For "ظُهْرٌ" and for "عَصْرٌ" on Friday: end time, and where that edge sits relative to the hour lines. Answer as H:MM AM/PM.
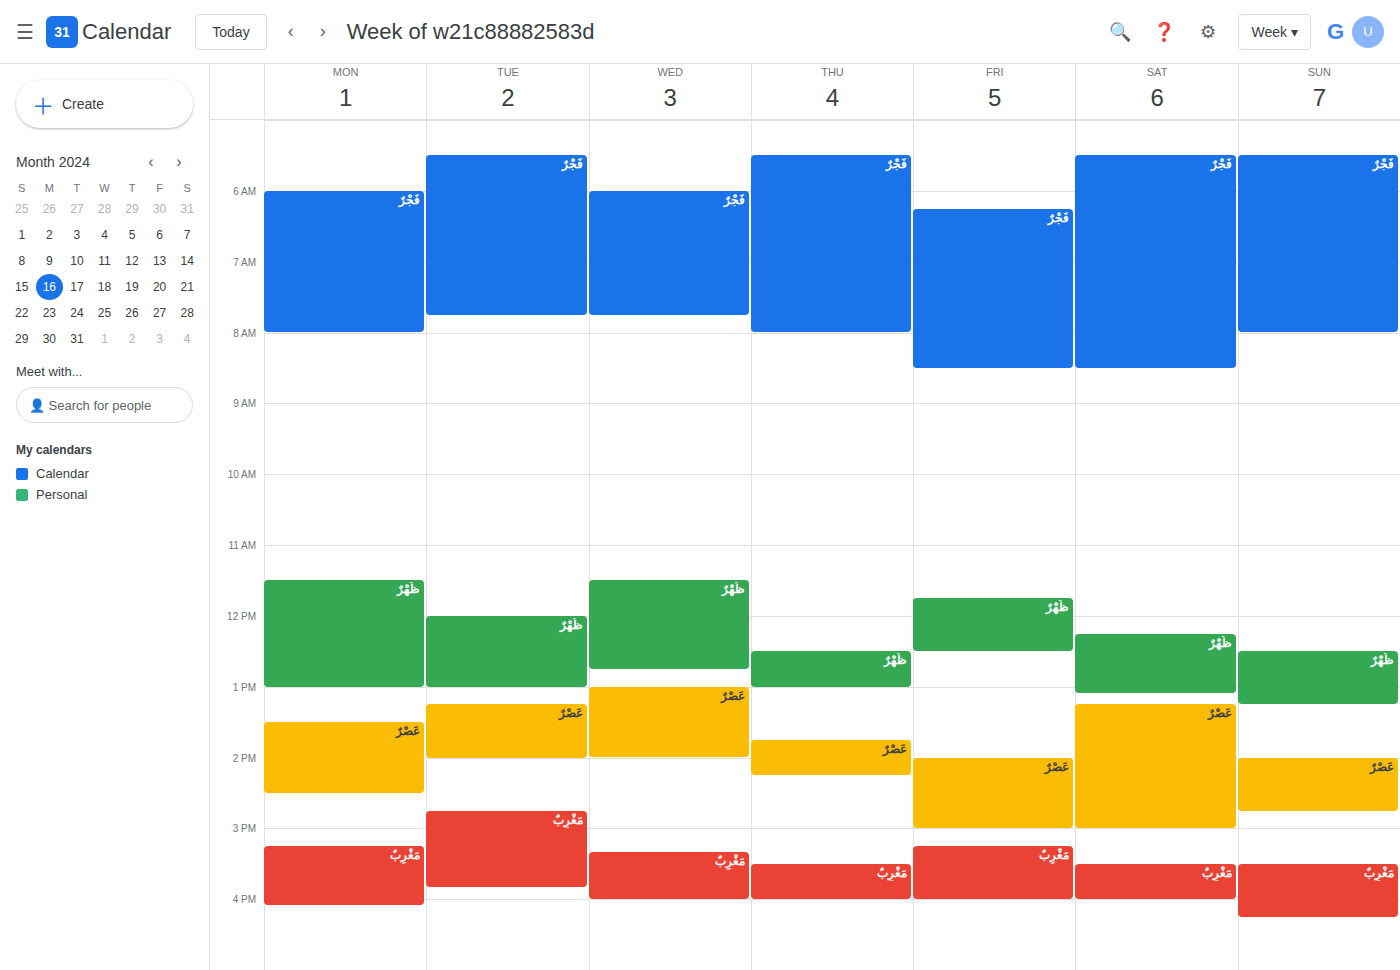
"ظُهْرٌ": 12:30 PM, halfway between the 12 PM and 1 PM lines. "عَصْرٌ": 3:00 PM, exactly on the 3 PM line.